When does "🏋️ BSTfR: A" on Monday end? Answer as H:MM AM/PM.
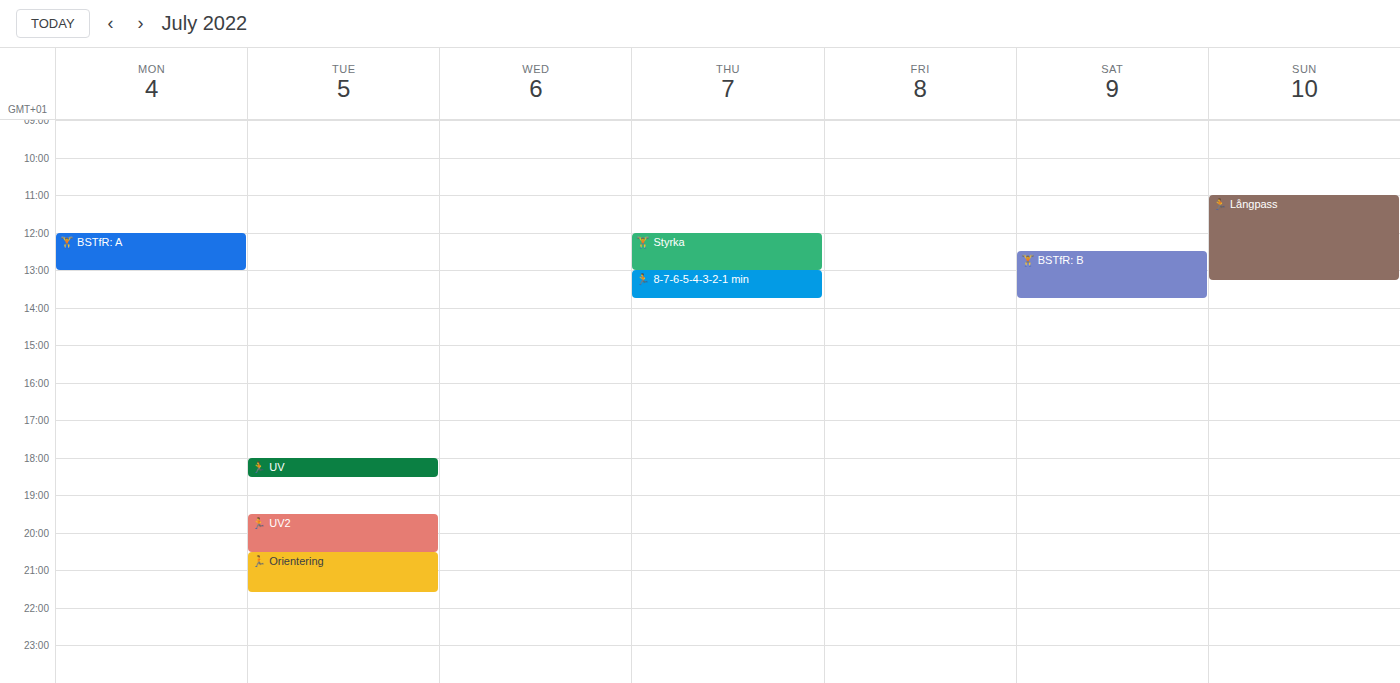
1:00 PM